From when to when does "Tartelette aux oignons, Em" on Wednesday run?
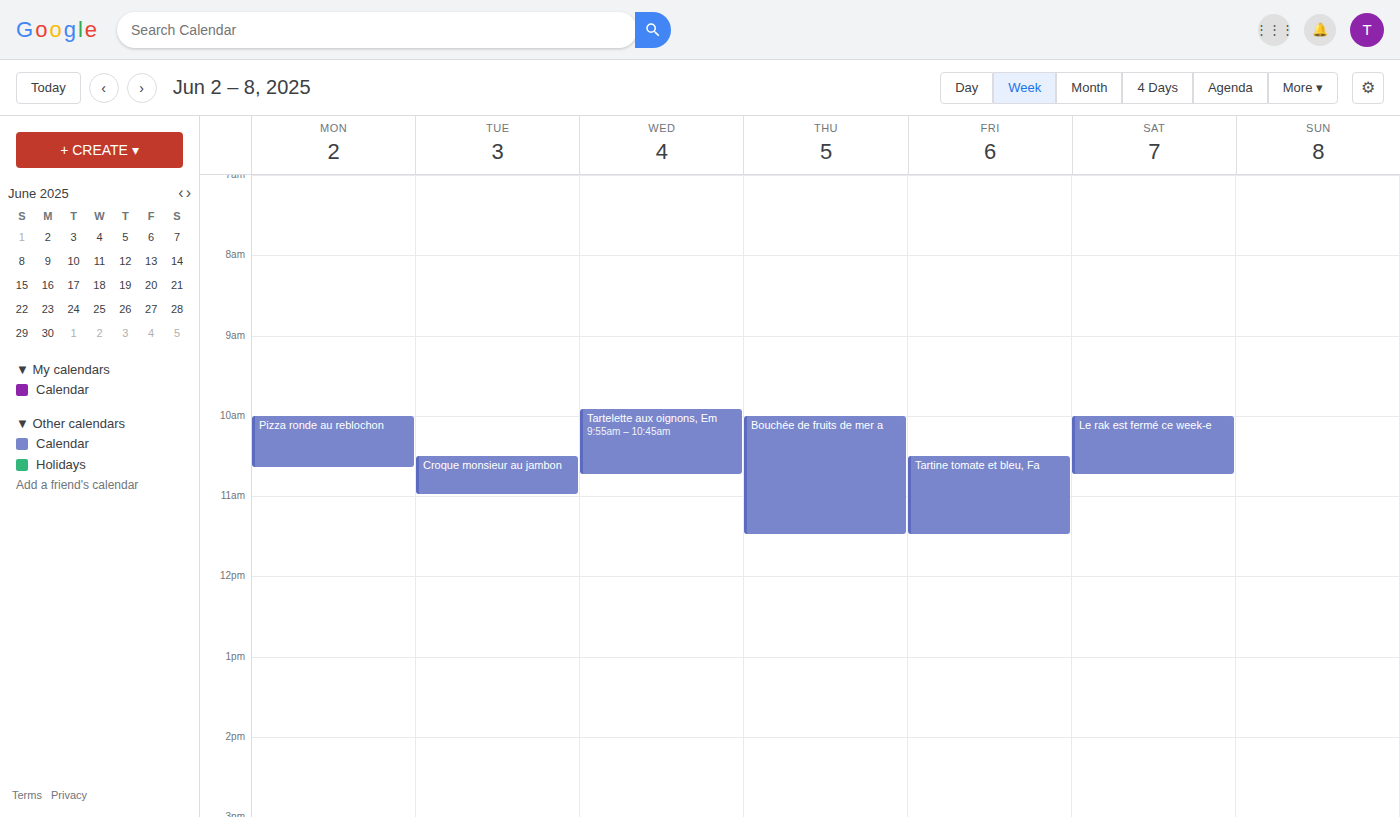
09:55 to 10:45